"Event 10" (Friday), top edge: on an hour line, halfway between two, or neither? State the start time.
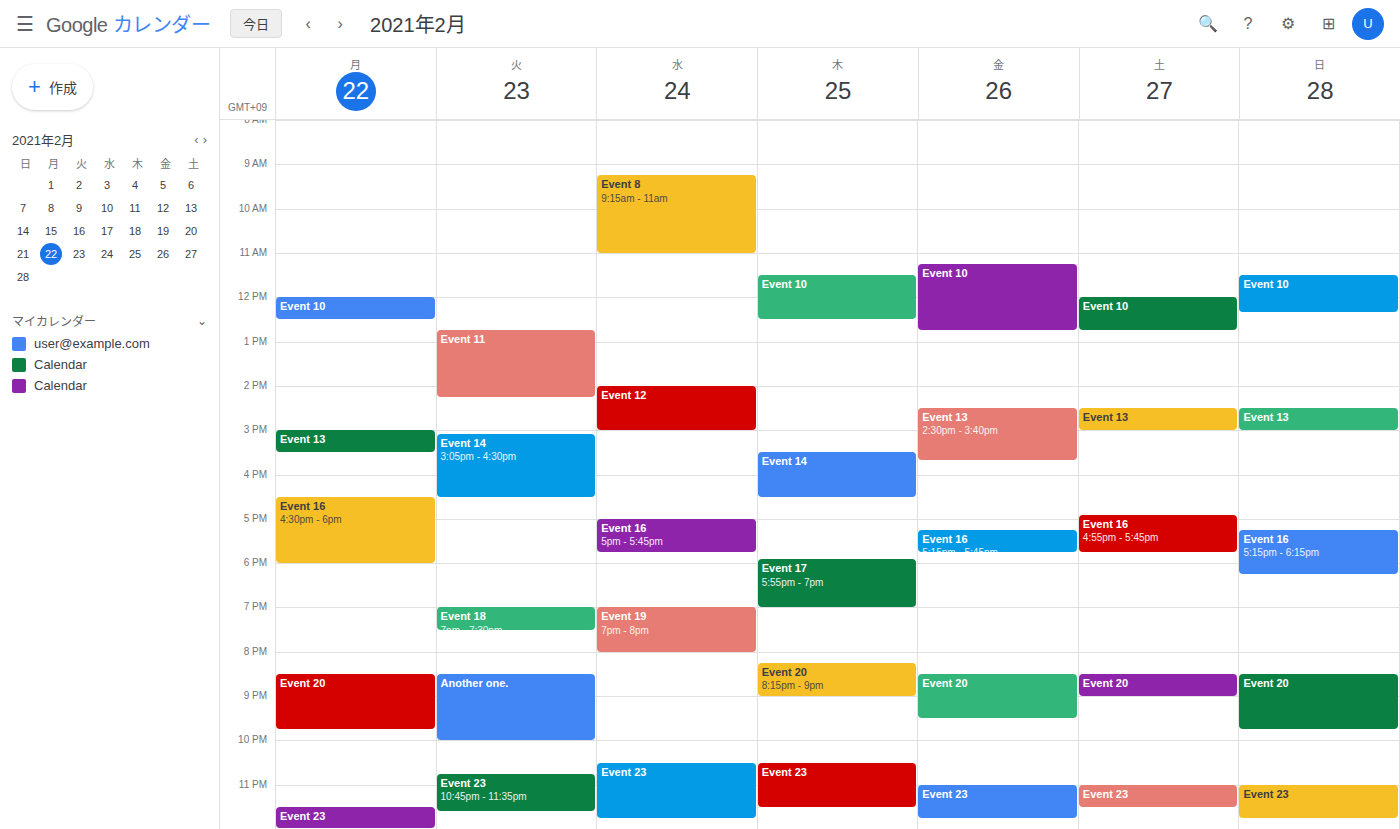
11:15 -- neither: a quarter of the way from the 11:00 line to the 12:00 line.